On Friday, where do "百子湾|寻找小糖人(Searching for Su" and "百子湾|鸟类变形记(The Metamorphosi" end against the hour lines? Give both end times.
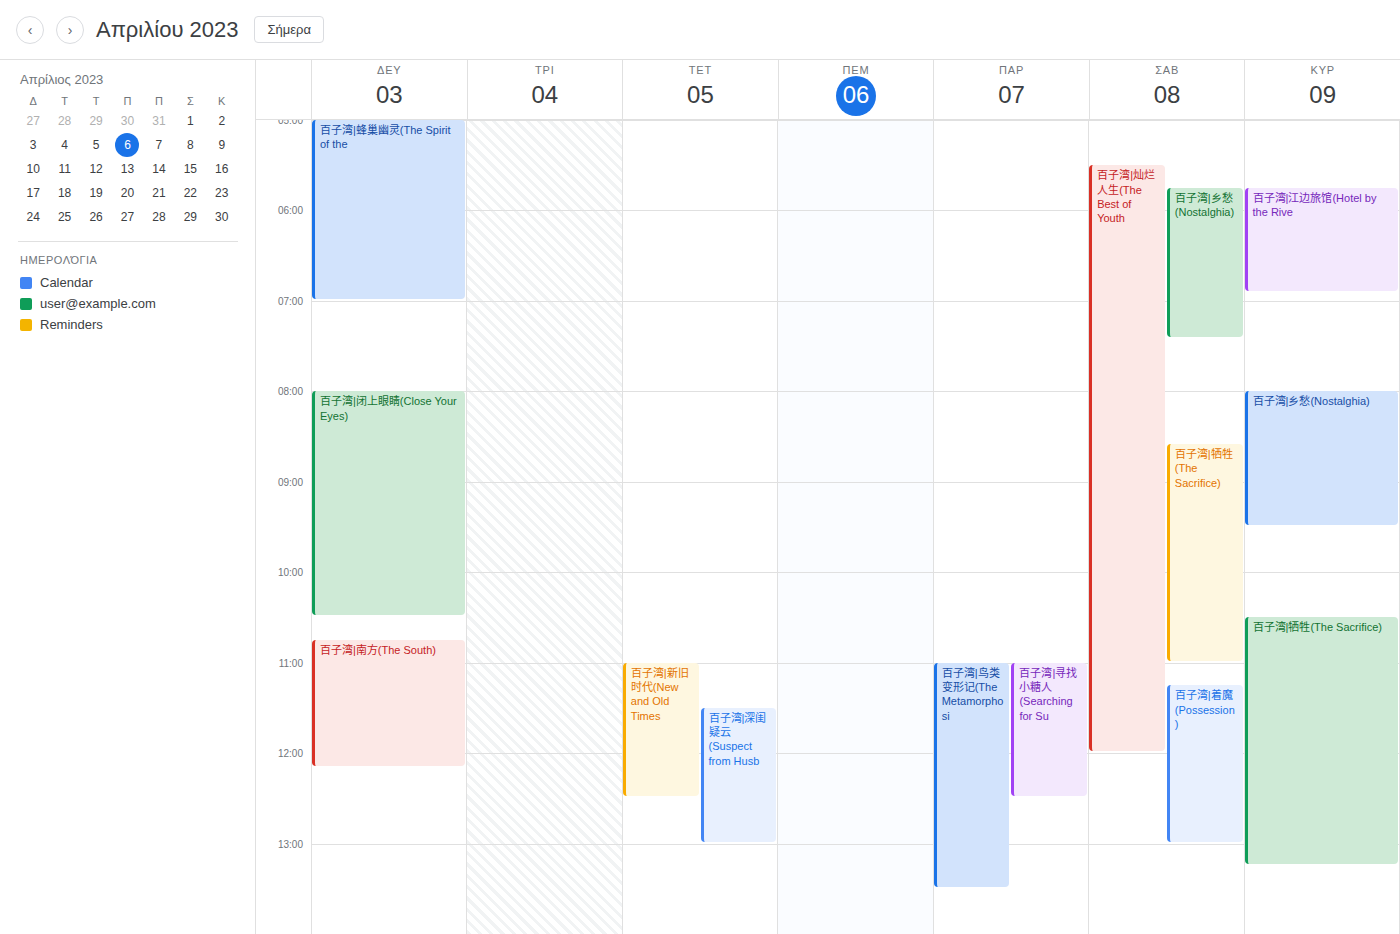
"百子湾|寻找小糖人(Searching for Su": 12:30, halfway between the 12:00 and 13:00 lines. "百子湾|鸟类变形记(The Metamorphosi": 13:30, halfway between the 13:00 and 14:00 lines.